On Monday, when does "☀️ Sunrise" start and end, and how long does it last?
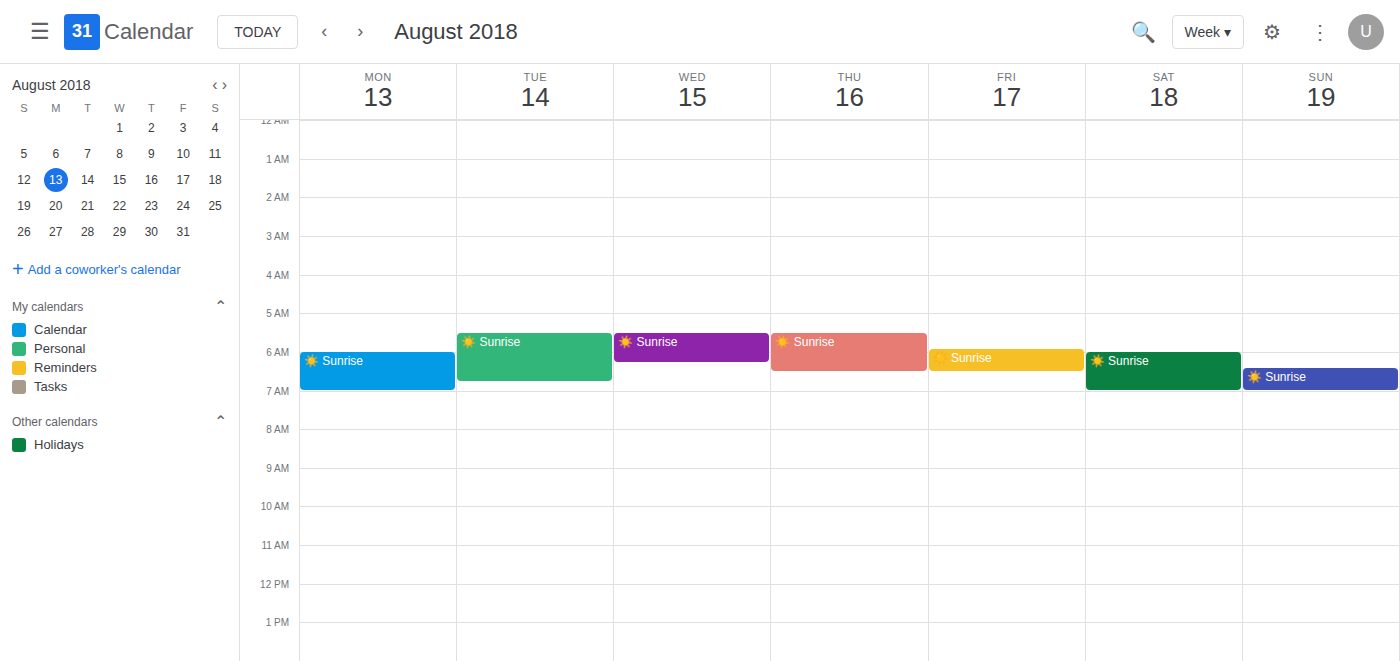
6:00 AM to 7:00 AM, 1 hour